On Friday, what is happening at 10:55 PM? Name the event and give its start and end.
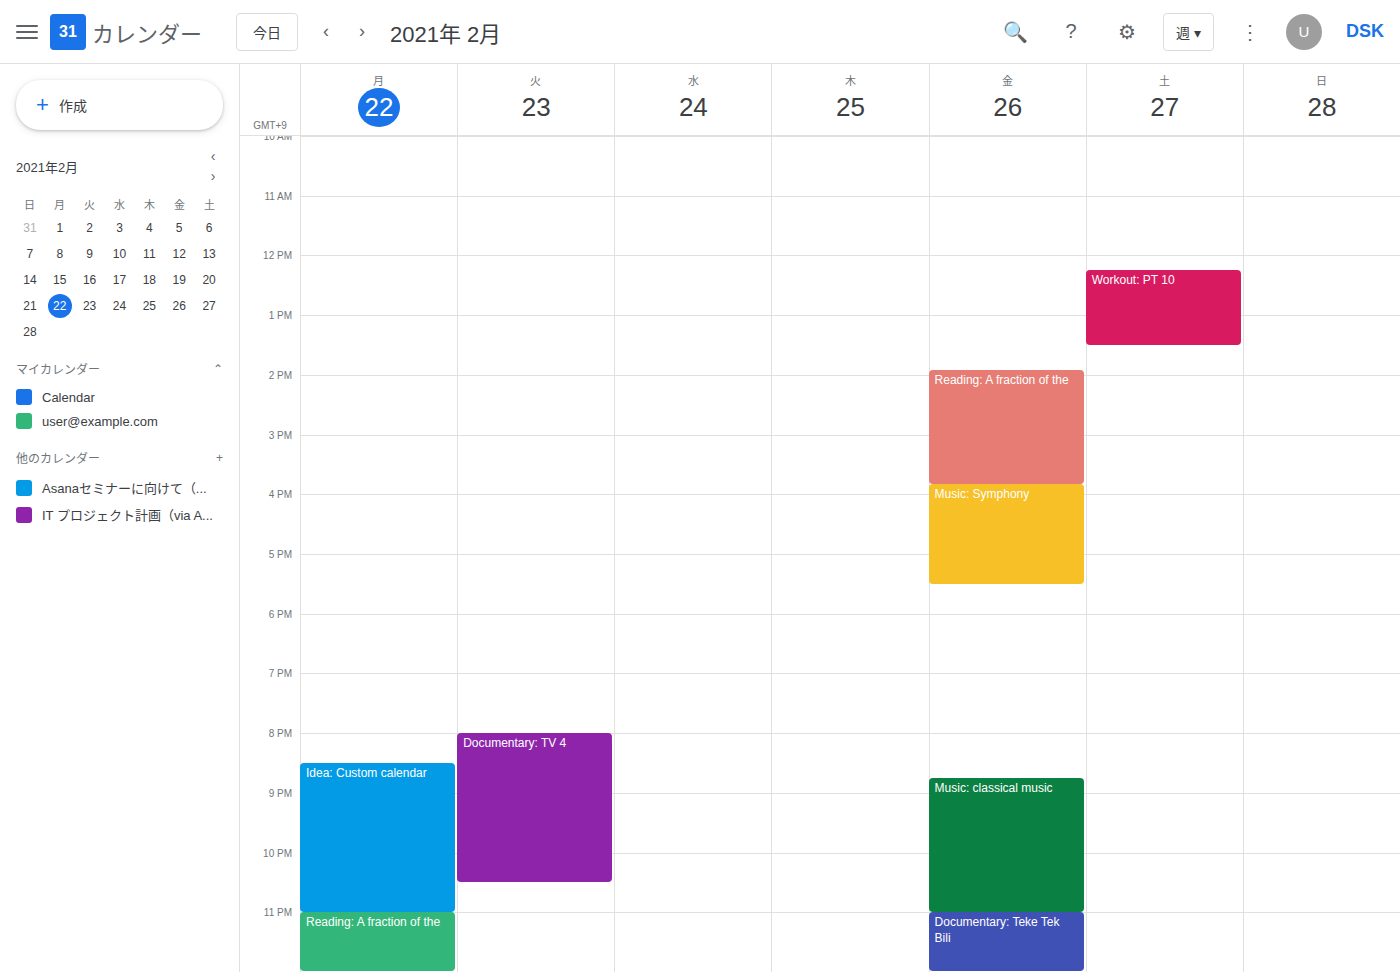
"Music: classical music", 8:45 PM to 11:00 PM